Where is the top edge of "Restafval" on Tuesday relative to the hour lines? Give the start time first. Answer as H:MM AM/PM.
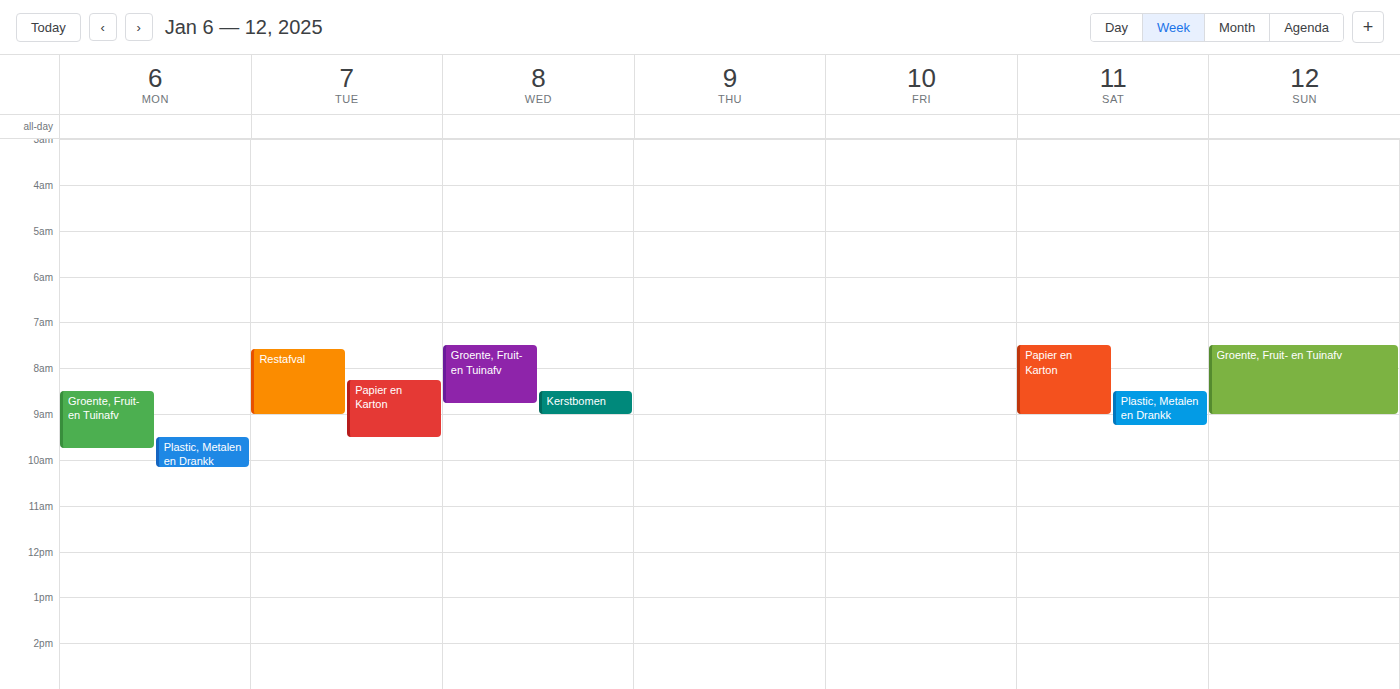
7:35 AM -- neither: 35 minutes below the 7 AM line and 25 minutes above the 8 AM line.